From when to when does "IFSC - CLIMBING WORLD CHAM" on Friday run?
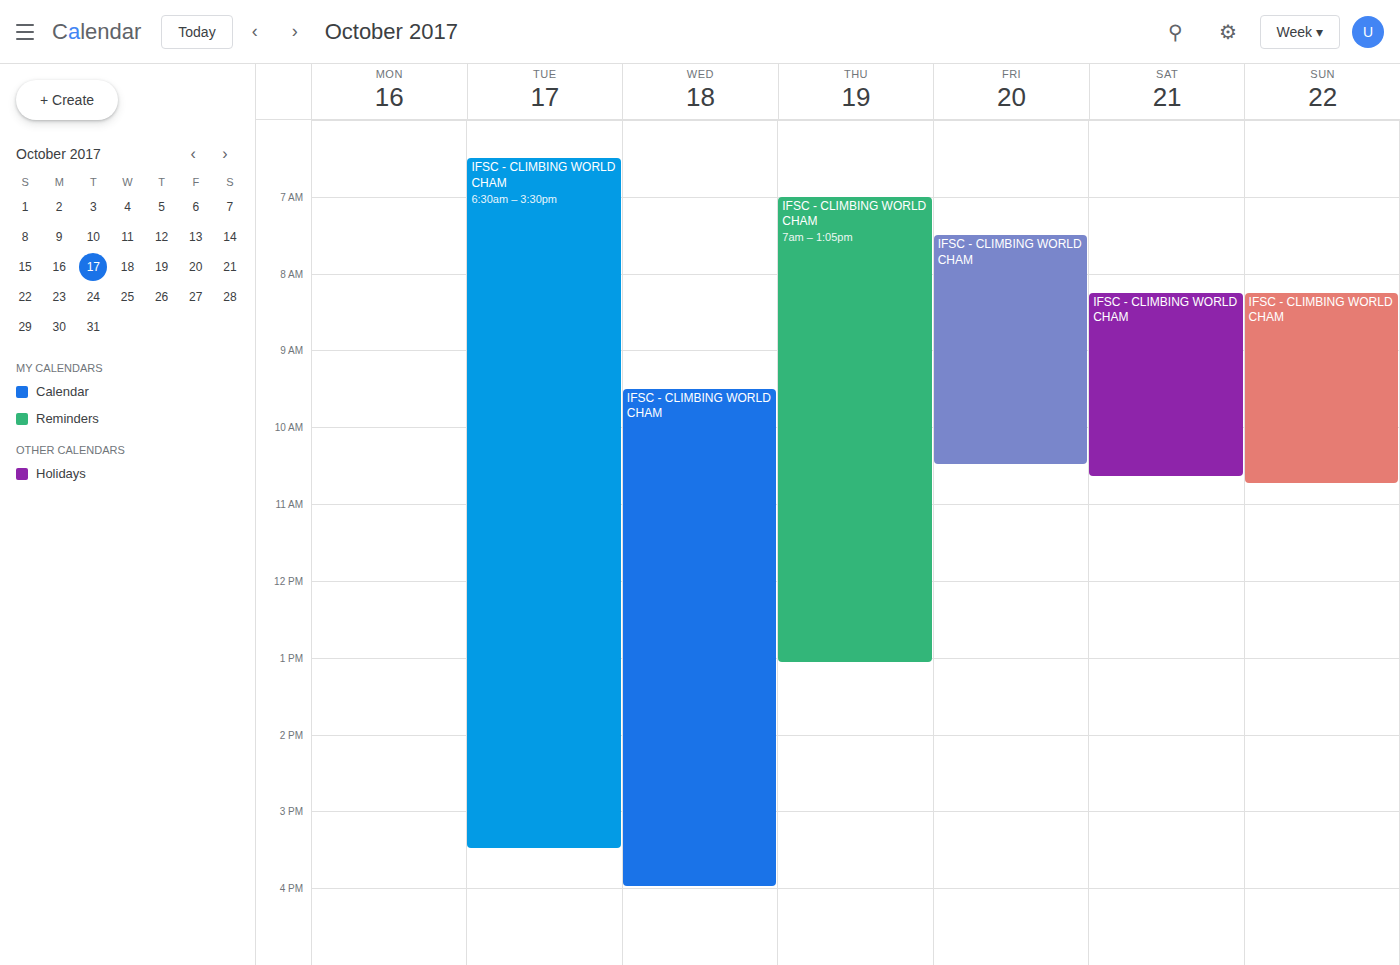
7:30 AM to 10:30 AM